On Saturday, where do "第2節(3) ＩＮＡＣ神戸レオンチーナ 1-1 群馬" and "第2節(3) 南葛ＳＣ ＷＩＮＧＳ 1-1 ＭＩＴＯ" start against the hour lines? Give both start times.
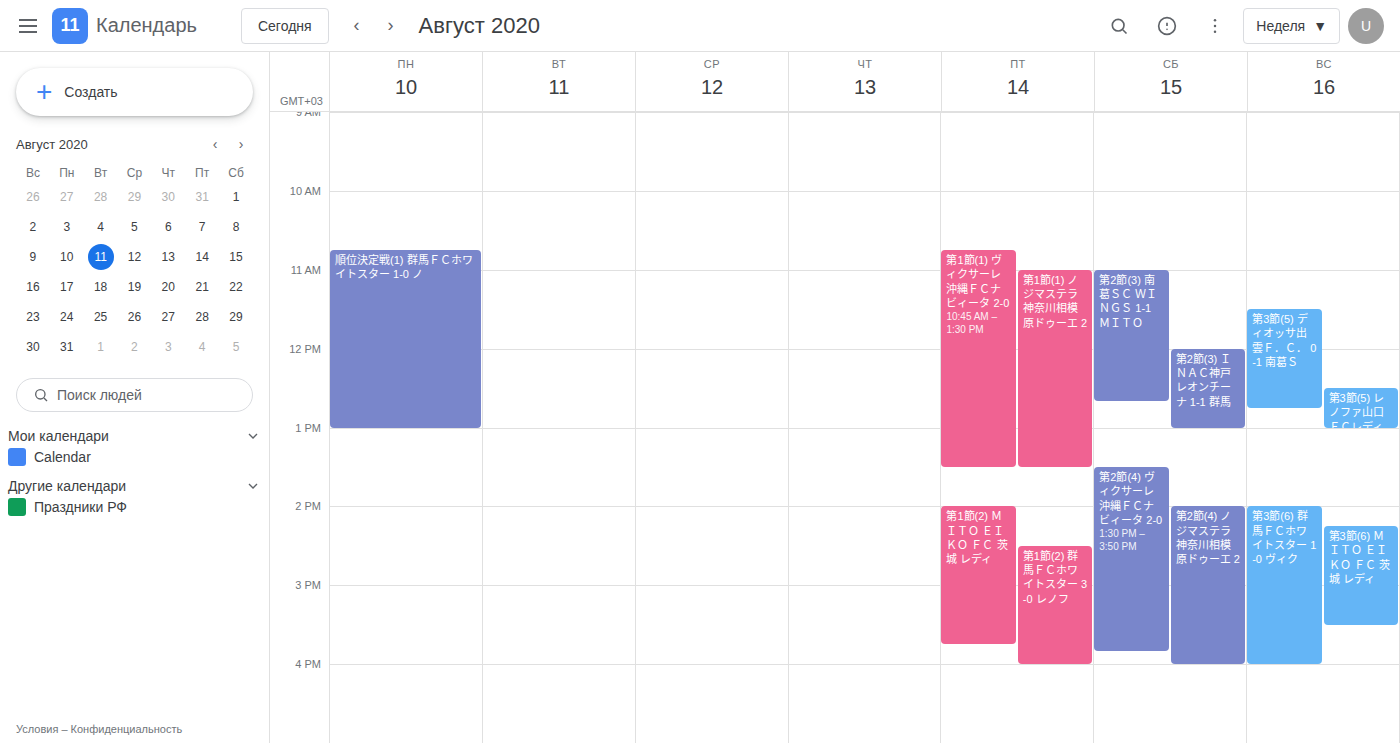
"第2節(3) ＩＮＡＣ神戸レオンチーナ 1-1 群馬": 12:00 PM, exactly on the 12 PM line. "第2節(3) 南葛ＳＣ ＷＩＮＧＳ 1-1 ＭＩＴＯ": 11:00 AM, exactly on the 11 AM line.